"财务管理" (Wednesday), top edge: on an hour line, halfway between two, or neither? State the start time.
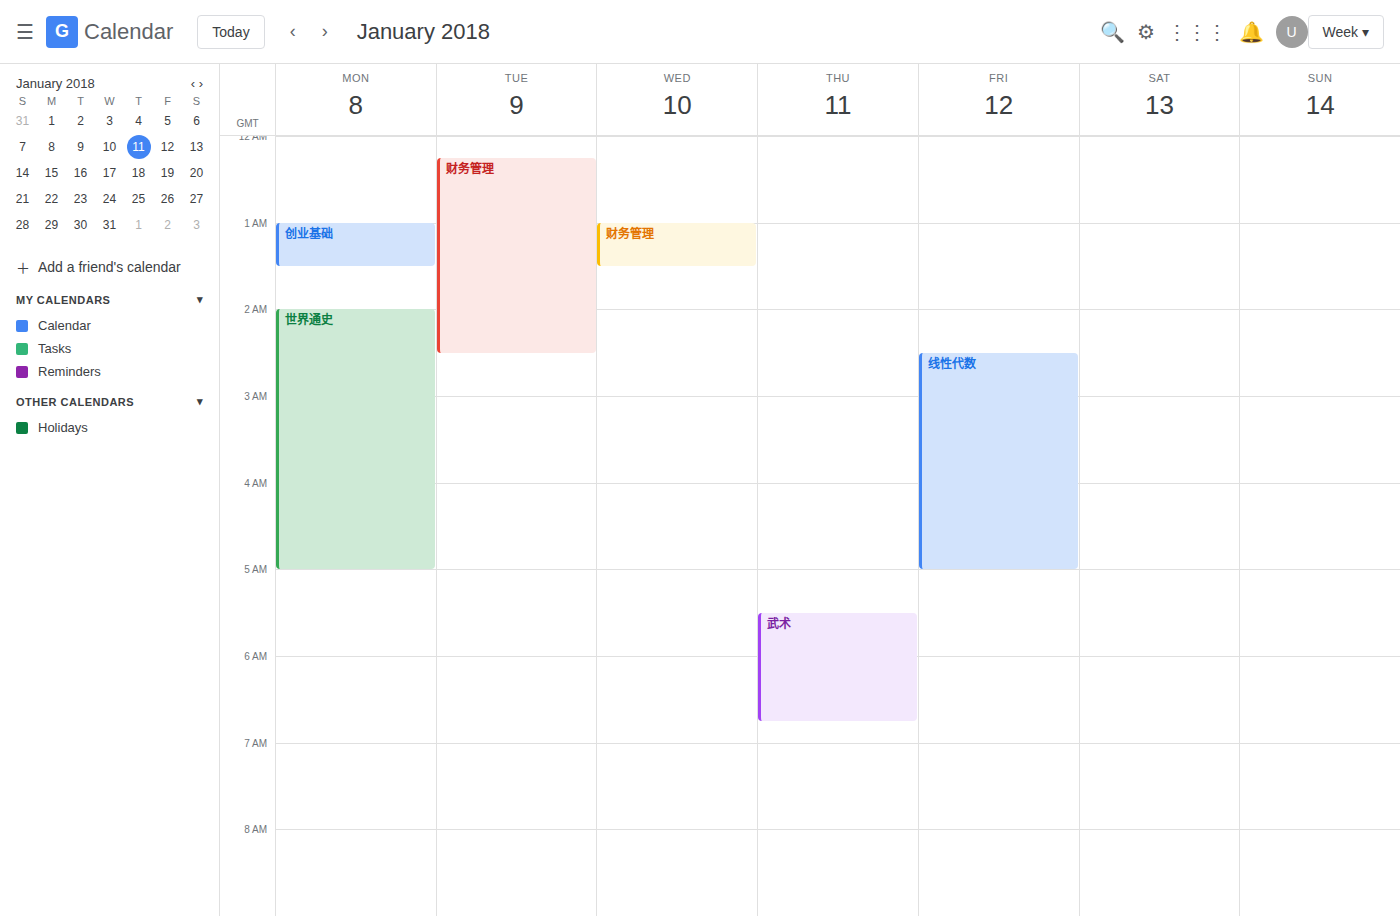
1:00 AM -- exactly on the 1 AM line.